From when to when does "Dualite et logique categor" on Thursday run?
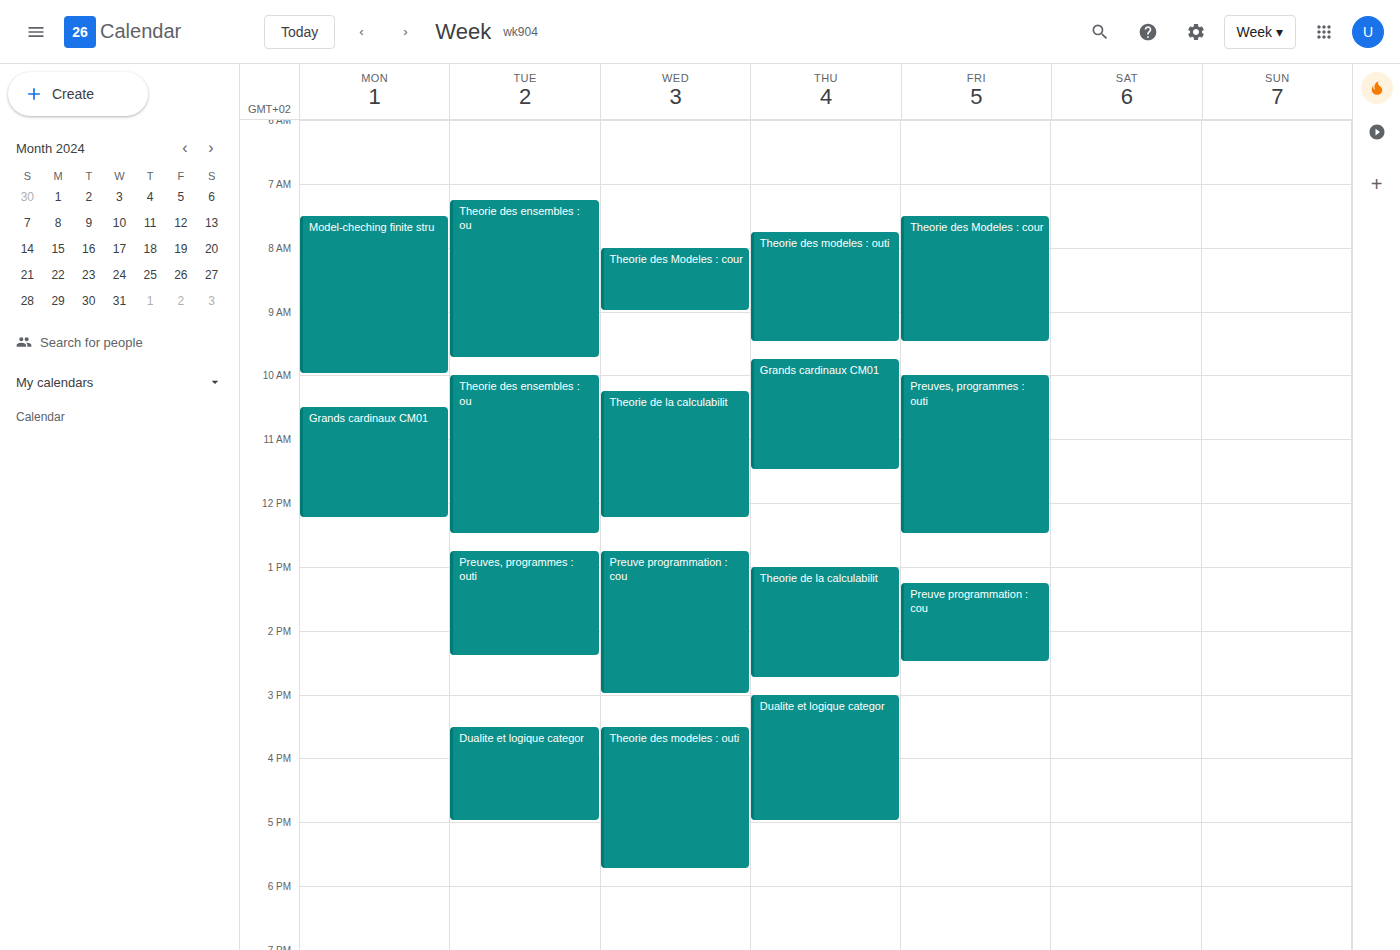
3:00 PM to 5:00 PM